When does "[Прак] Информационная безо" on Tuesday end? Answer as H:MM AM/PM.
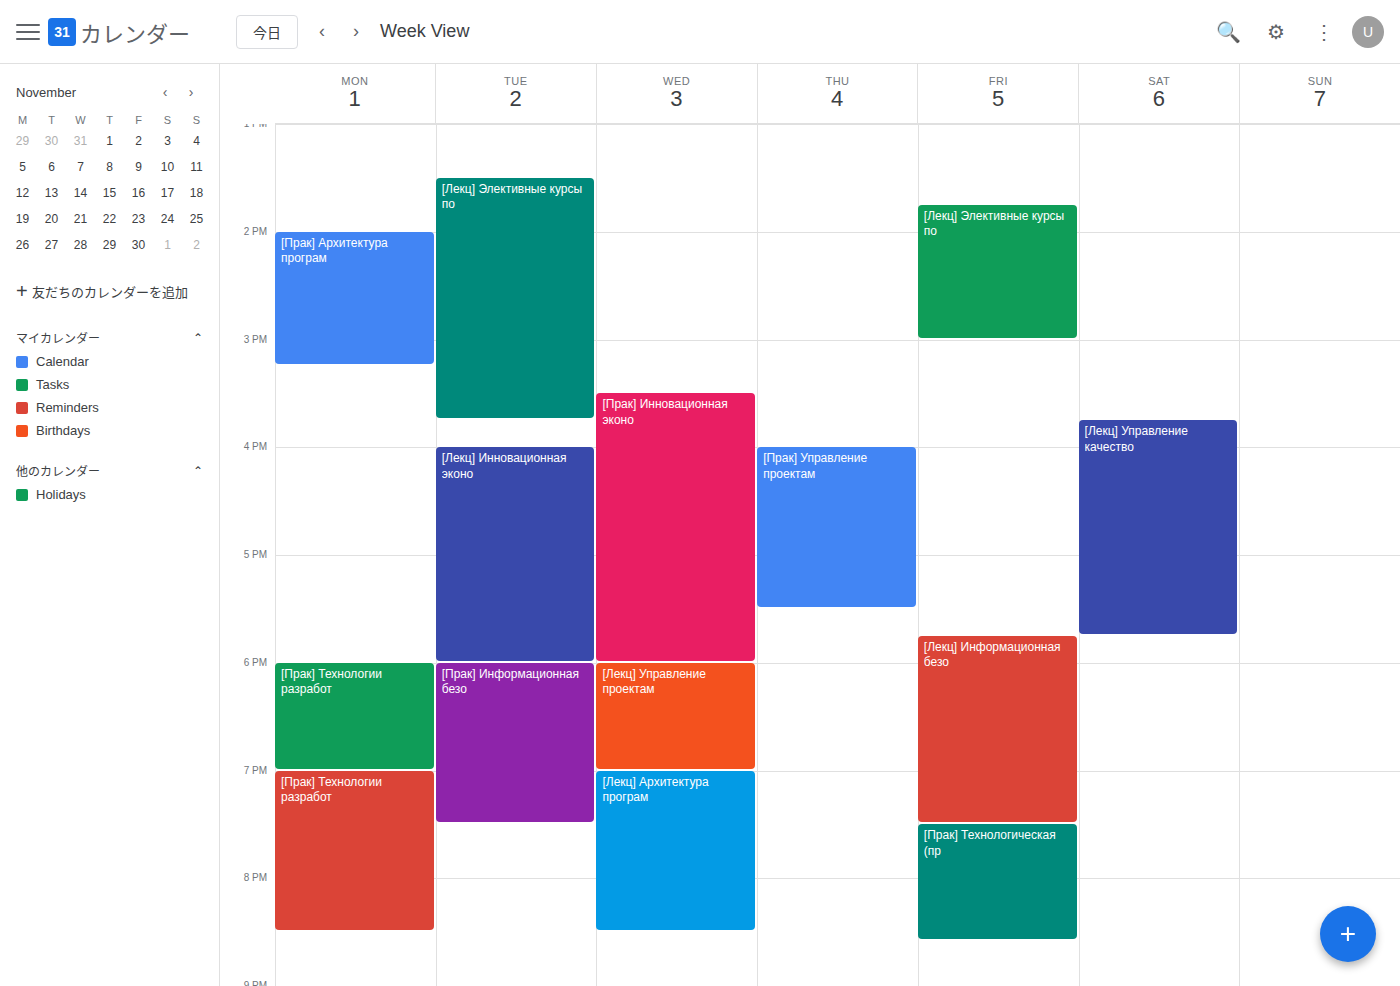
7:30 PM